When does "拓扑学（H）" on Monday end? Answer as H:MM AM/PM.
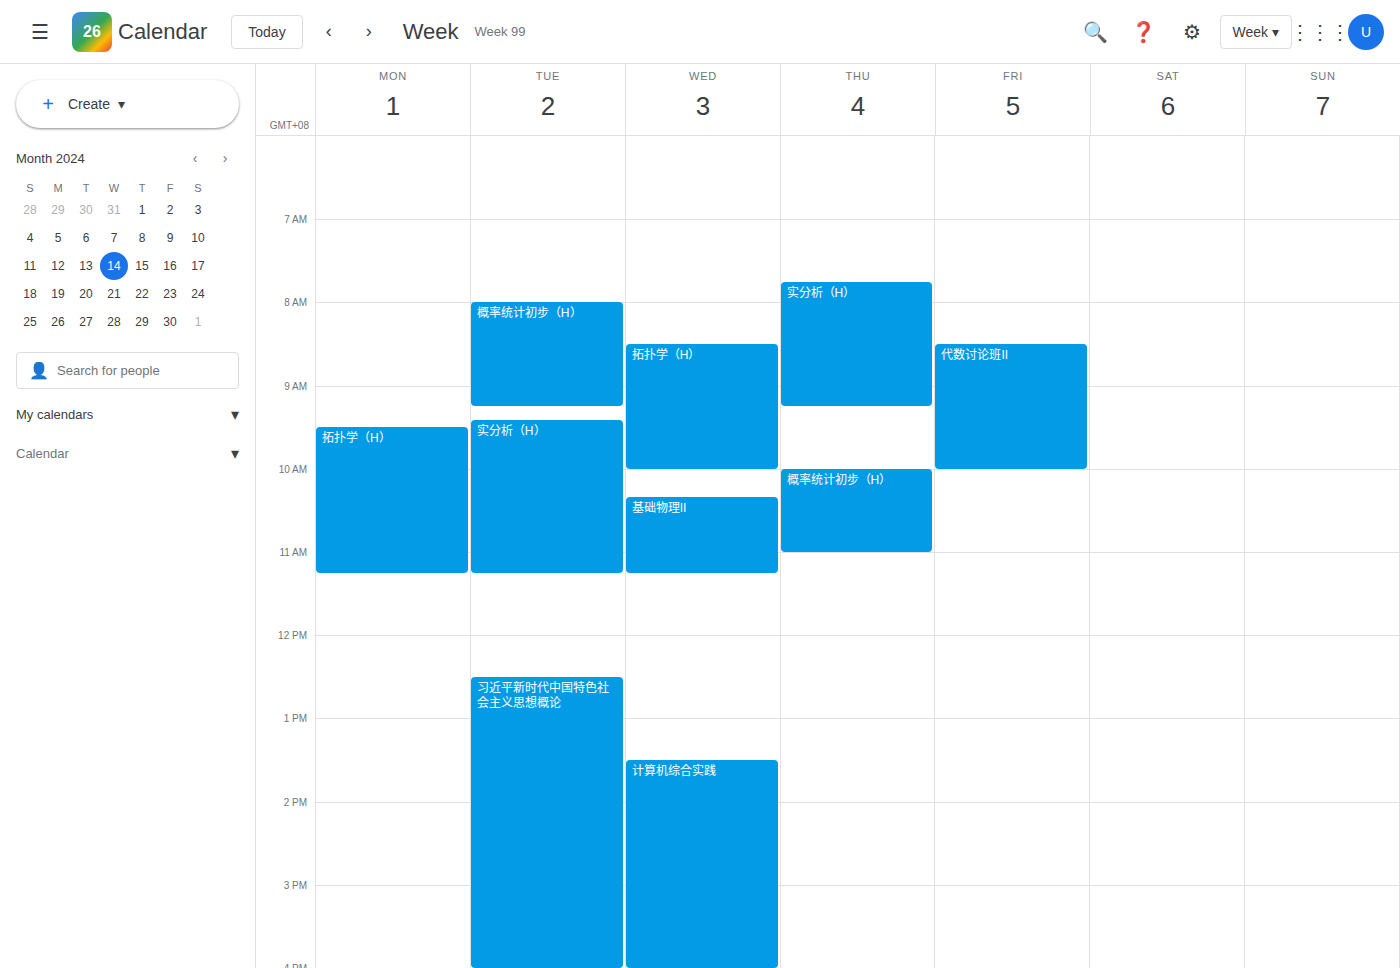
11:15 AM